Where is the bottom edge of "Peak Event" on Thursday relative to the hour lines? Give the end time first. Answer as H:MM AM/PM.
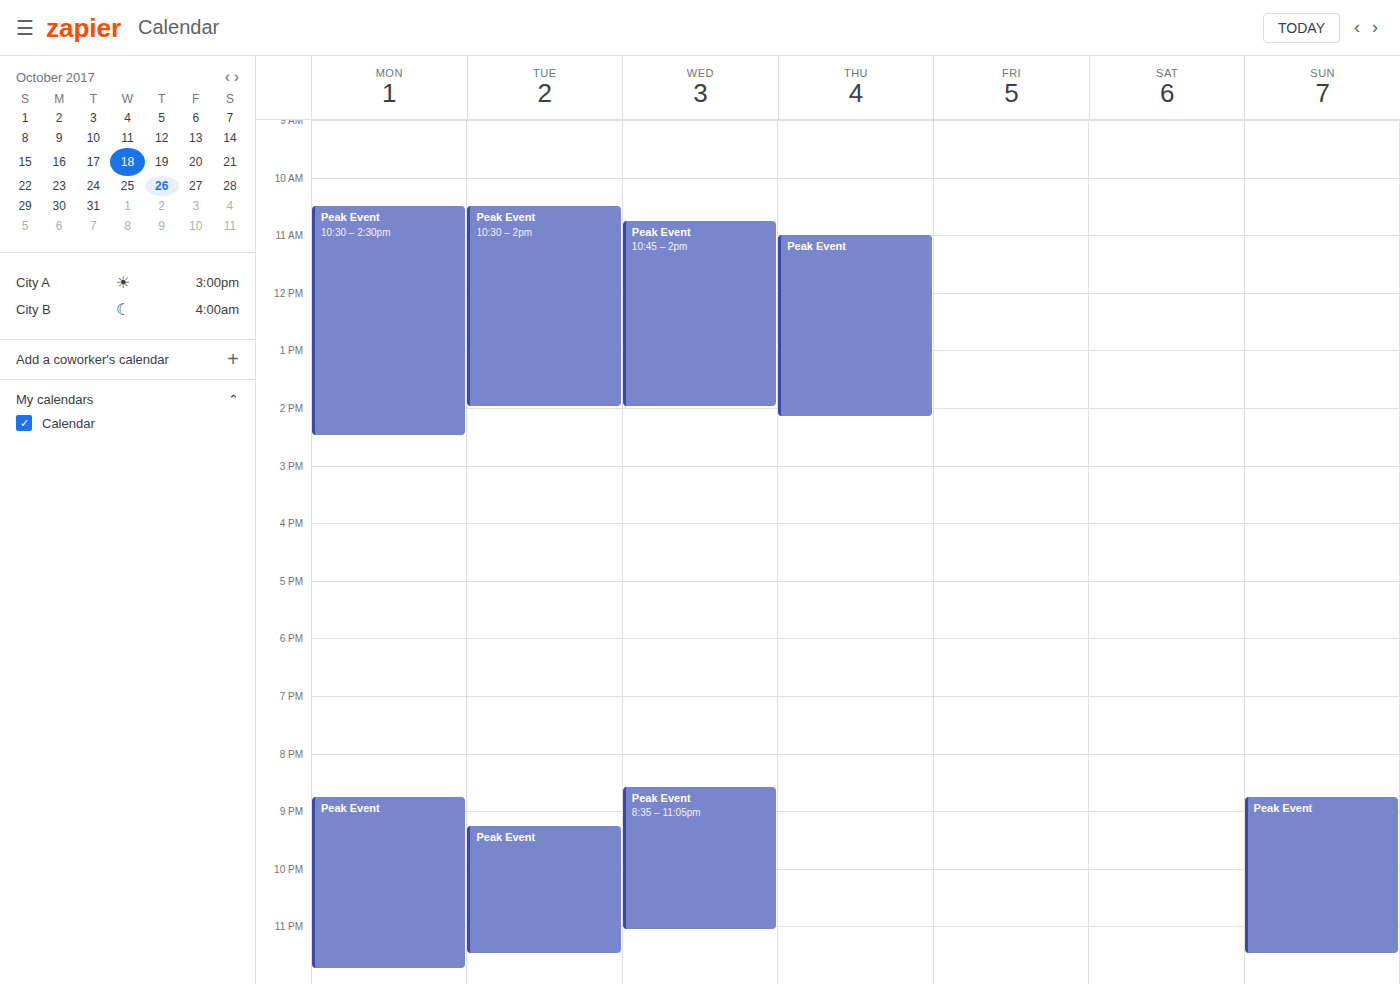
2:10 PM -- neither: 10 minutes below the 2 PM line and 50 minutes above the 3 PM line.